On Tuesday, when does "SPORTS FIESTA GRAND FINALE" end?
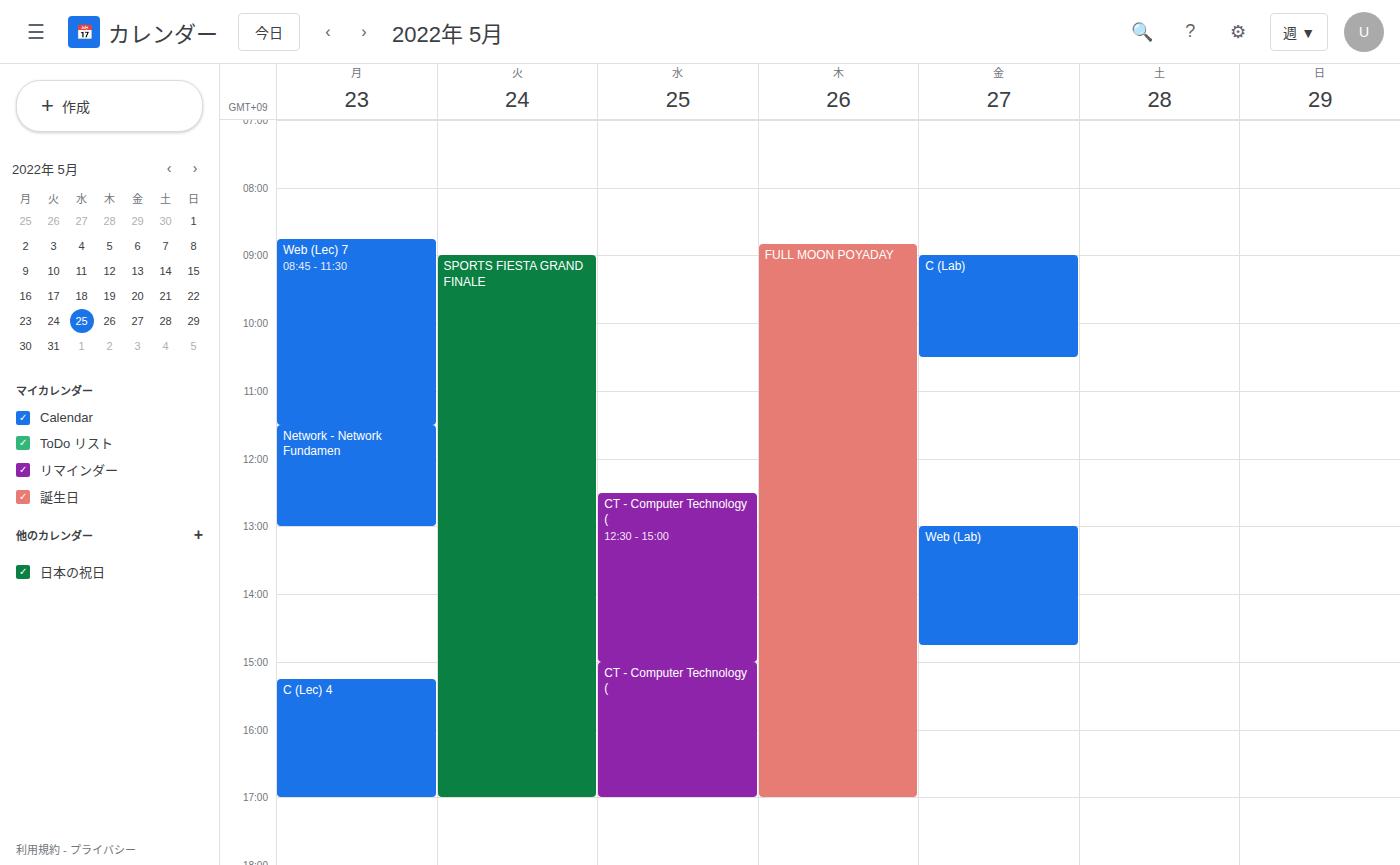
5:00 PM